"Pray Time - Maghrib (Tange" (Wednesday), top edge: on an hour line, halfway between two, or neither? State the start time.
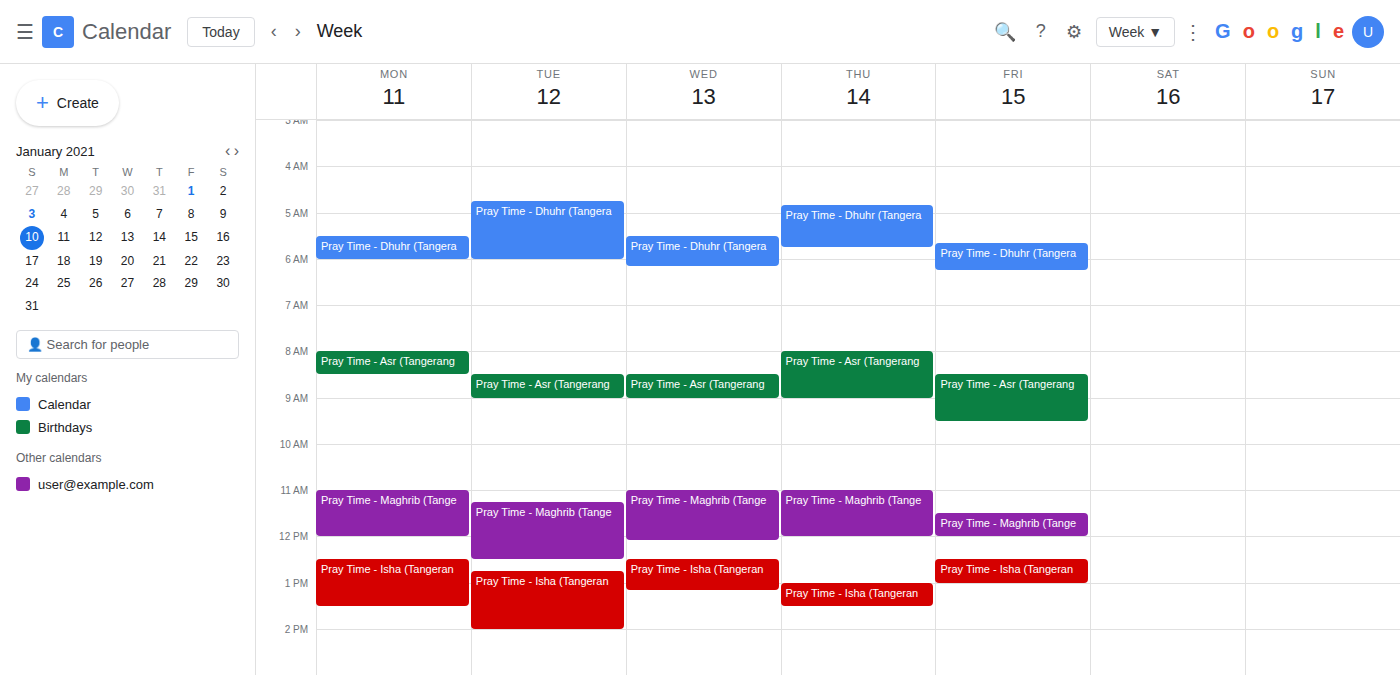
11:00 AM -- exactly on the 11 AM line.